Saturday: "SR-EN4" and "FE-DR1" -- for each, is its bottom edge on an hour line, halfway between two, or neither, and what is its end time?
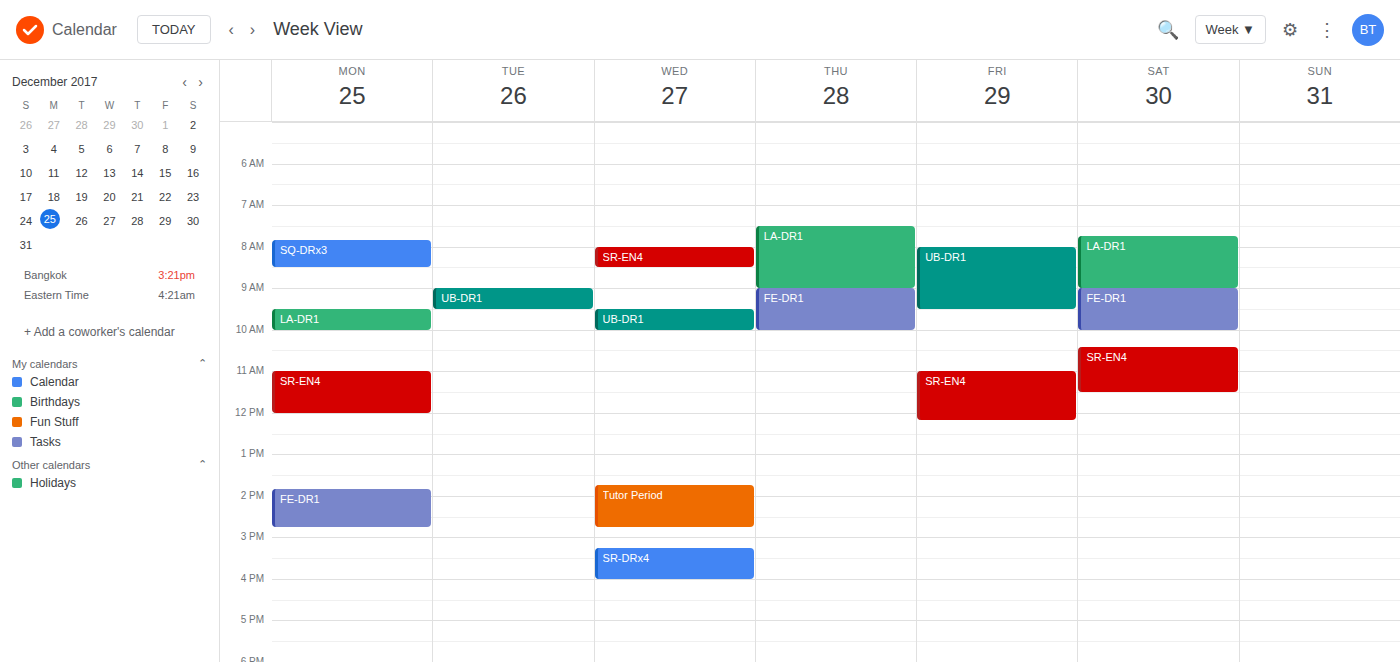
"SR-EN4": 11:30 AM, halfway between the 11 AM and 12 PM lines. "FE-DR1": 10:00 AM, exactly on the 10 AM line.